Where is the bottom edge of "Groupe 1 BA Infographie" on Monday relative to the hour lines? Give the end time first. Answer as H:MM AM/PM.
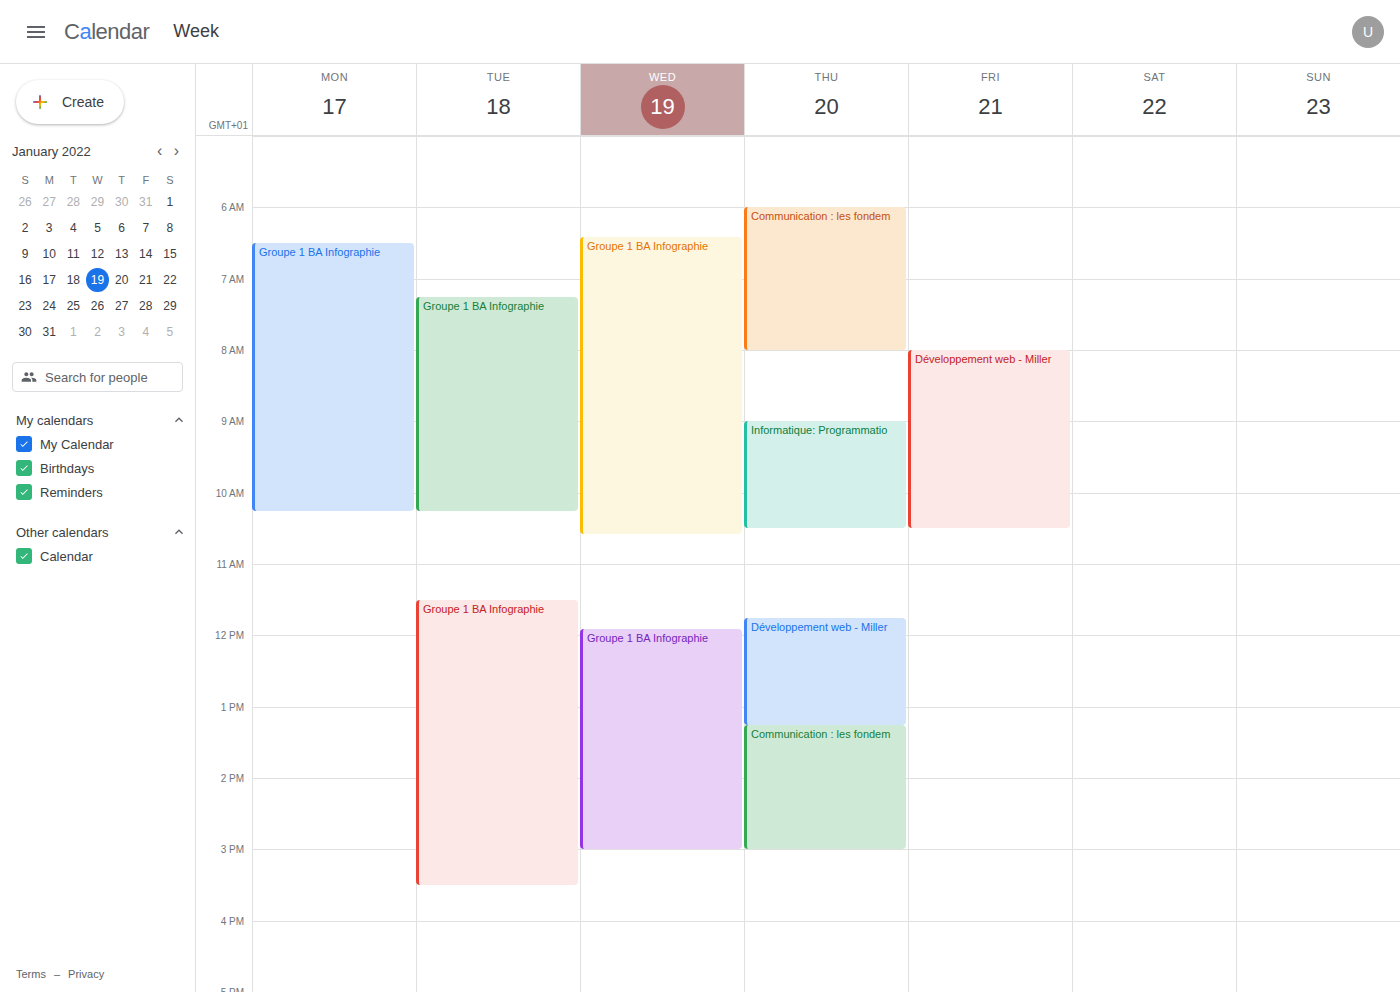
10:15 AM -- neither: a quarter of the way from the 10 AM line to the 11 AM line.